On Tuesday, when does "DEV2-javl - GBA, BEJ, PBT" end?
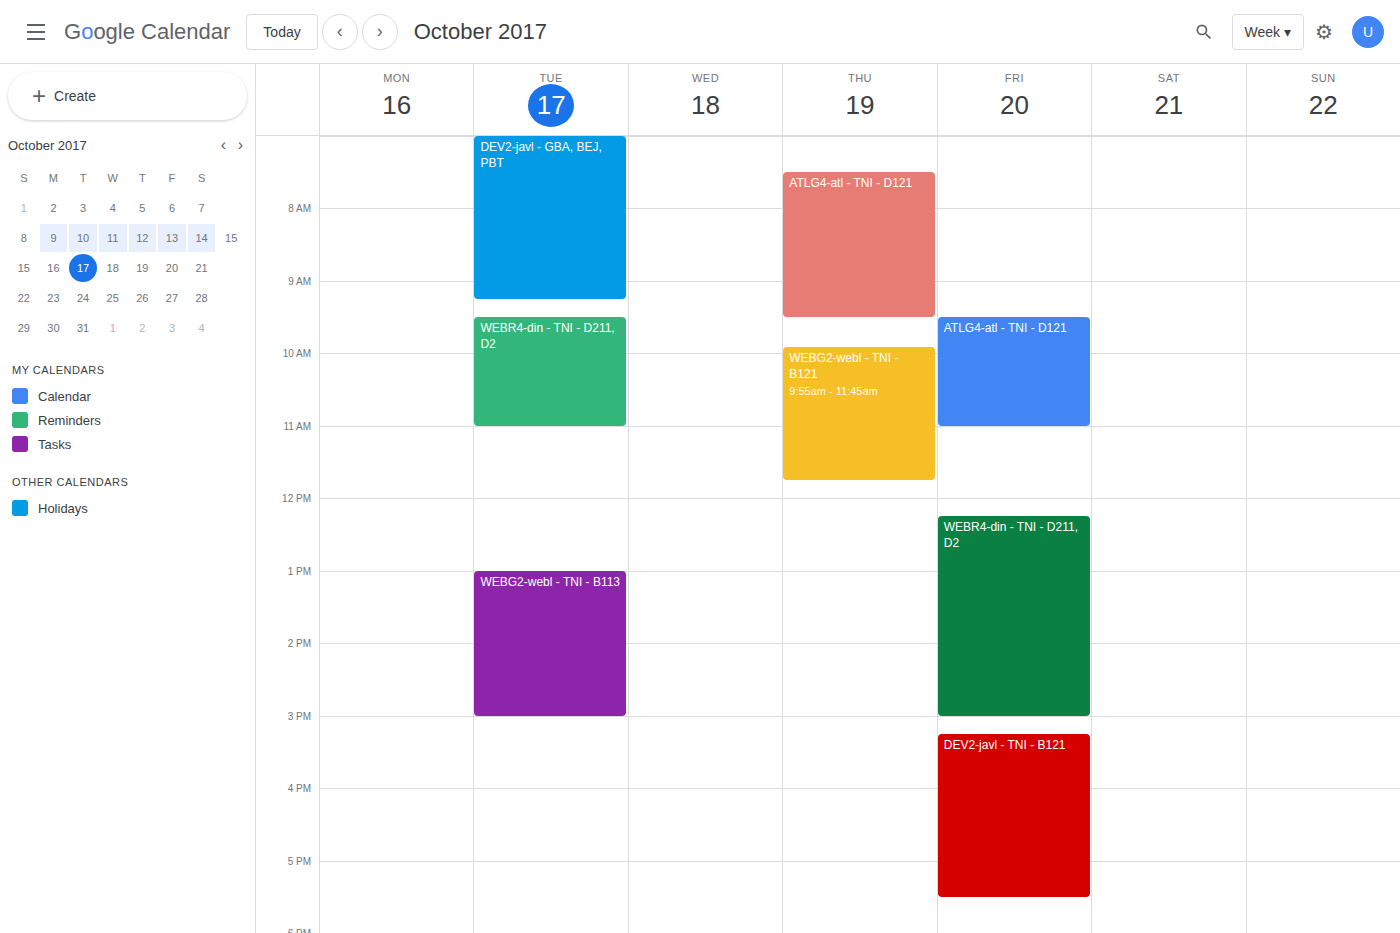
9:15 AM